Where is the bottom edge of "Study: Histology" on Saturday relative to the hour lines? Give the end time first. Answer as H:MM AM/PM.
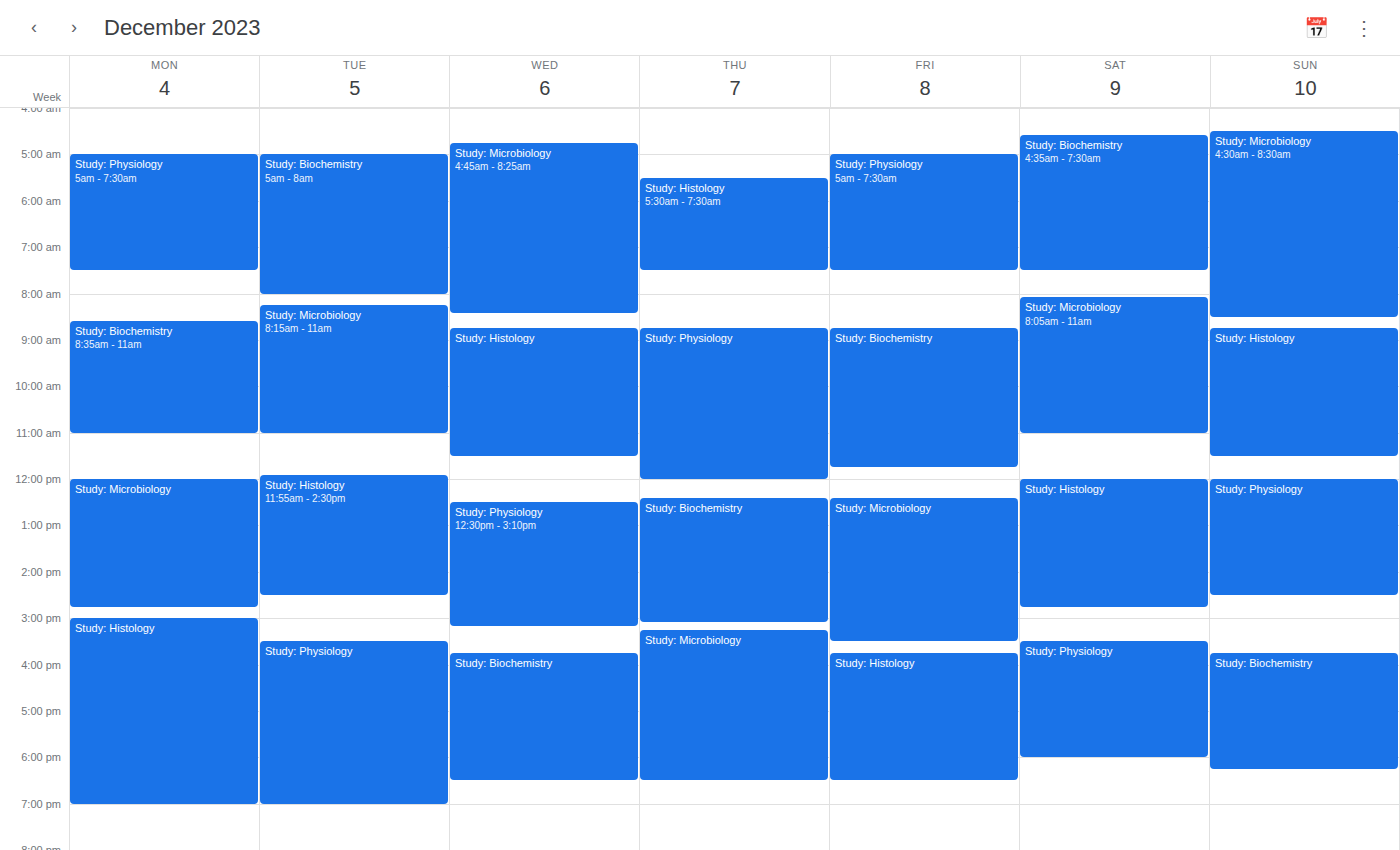
2:45 PM -- neither: three quarters of the way from the 2 PM line to the 3 PM line.